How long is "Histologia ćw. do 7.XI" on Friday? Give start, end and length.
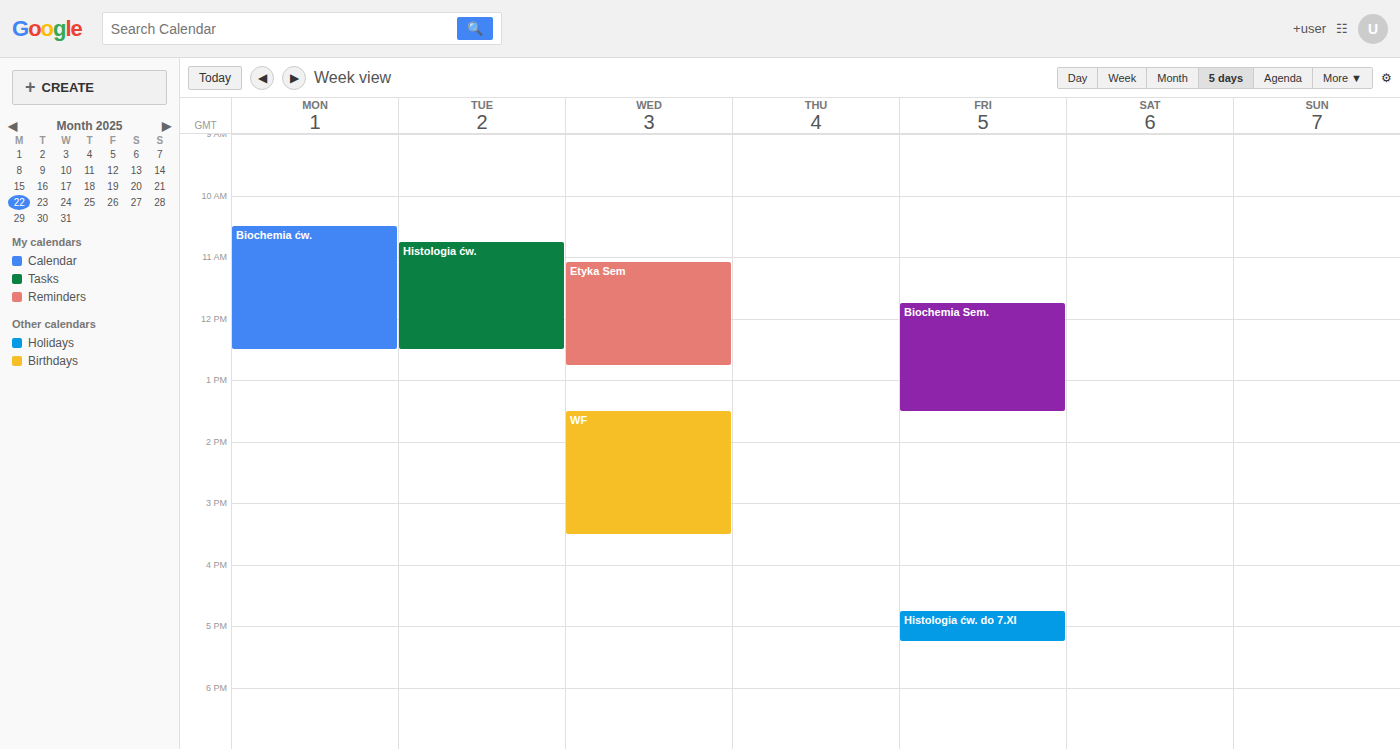
4:45 PM to 5:15 PM, 30 minutes